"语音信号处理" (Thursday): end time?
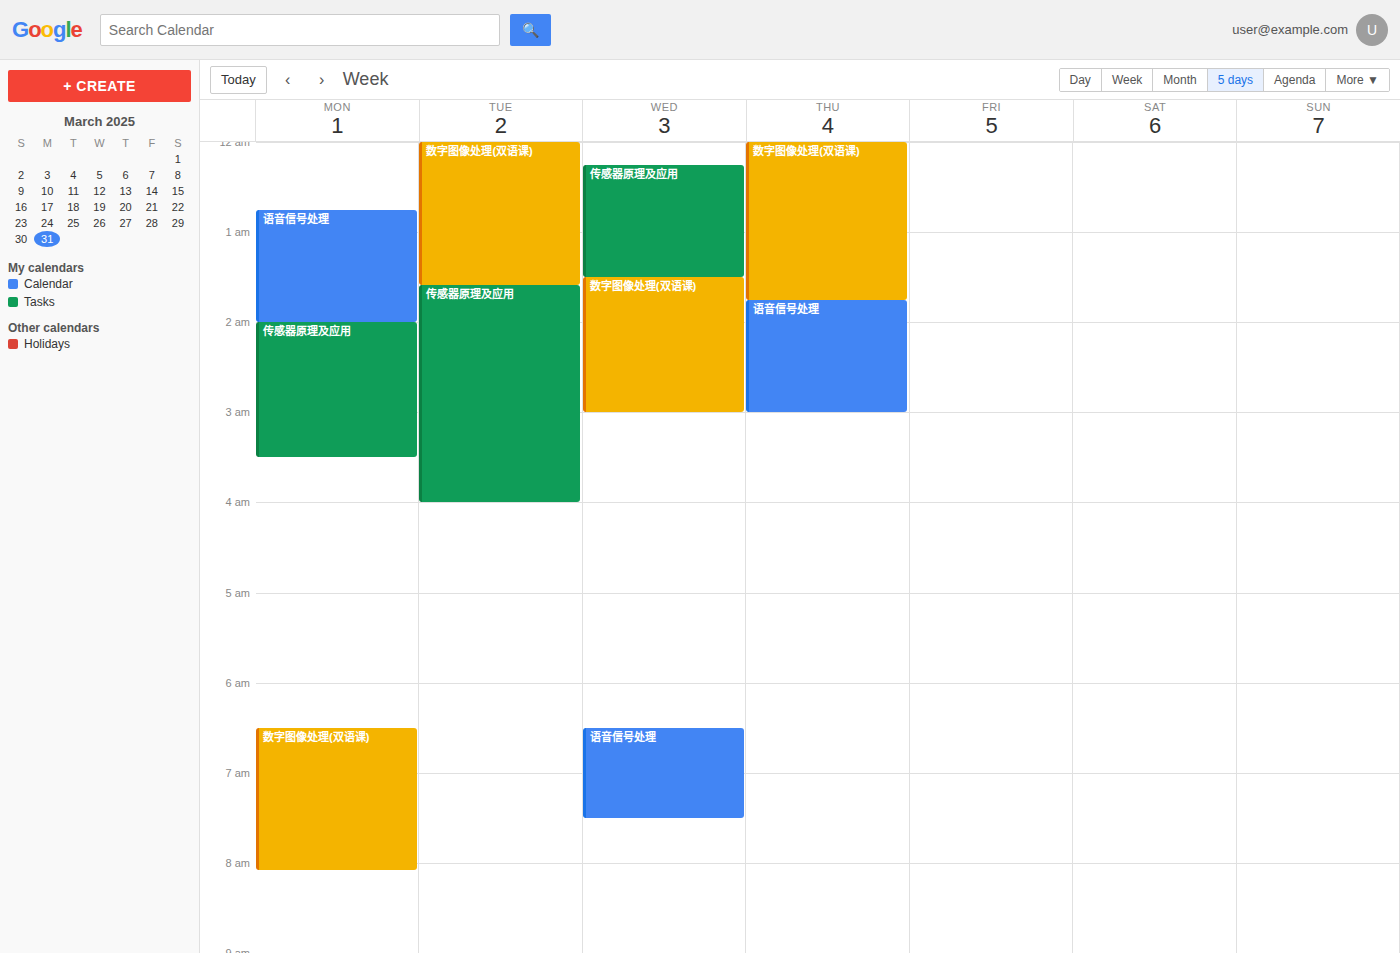
3:00 AM